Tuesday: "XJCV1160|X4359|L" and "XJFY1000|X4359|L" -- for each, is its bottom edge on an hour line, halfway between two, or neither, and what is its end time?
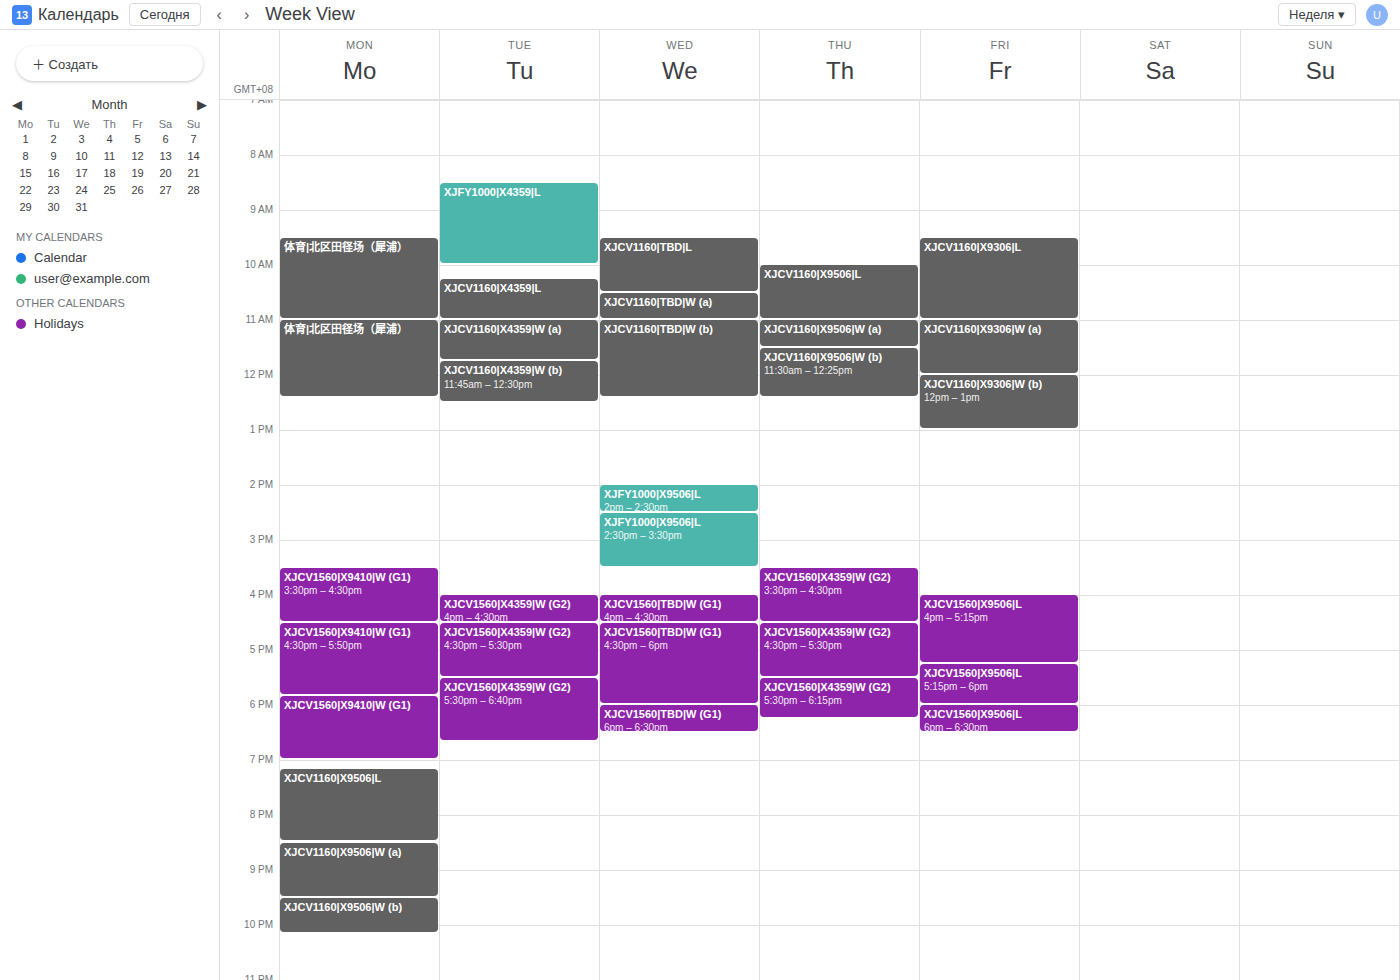
"XJCV1160|X4359|L": 11:00 AM, exactly on the 11 AM line. "XJFY1000|X4359|L": 10:00 AM, exactly on the 10 AM line.